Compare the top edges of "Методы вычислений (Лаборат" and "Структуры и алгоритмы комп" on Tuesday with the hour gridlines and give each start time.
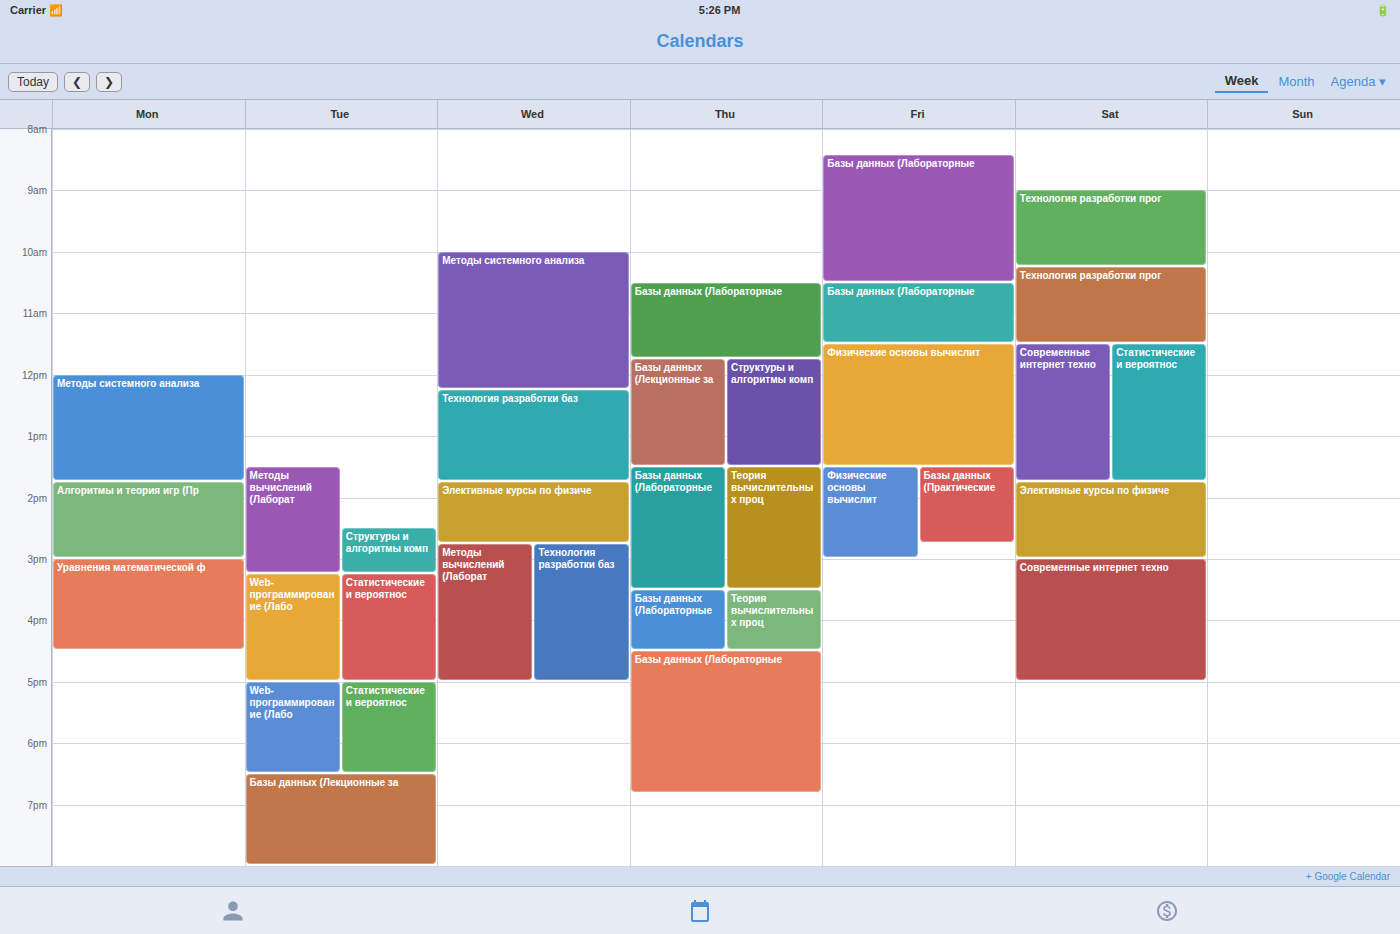
"Методы вычислений (Лаборат": 1:30 PM, halfway between the 1 PM and 2 PM lines. "Структуры и алгоритмы комп": 2:30 PM, halfway between the 2 PM and 3 PM lines.